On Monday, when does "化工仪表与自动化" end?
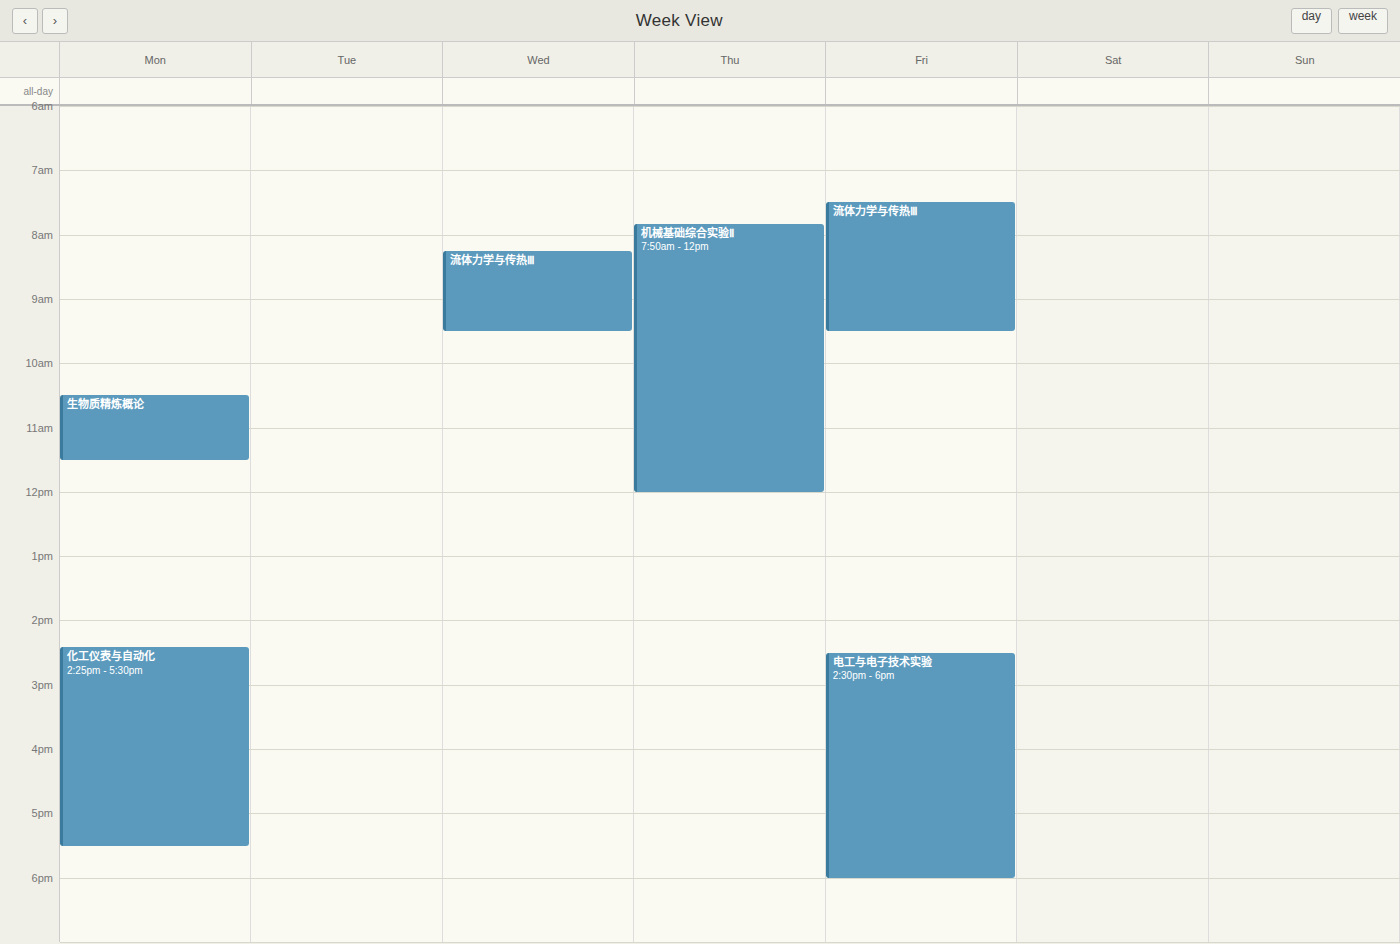
5:30 PM